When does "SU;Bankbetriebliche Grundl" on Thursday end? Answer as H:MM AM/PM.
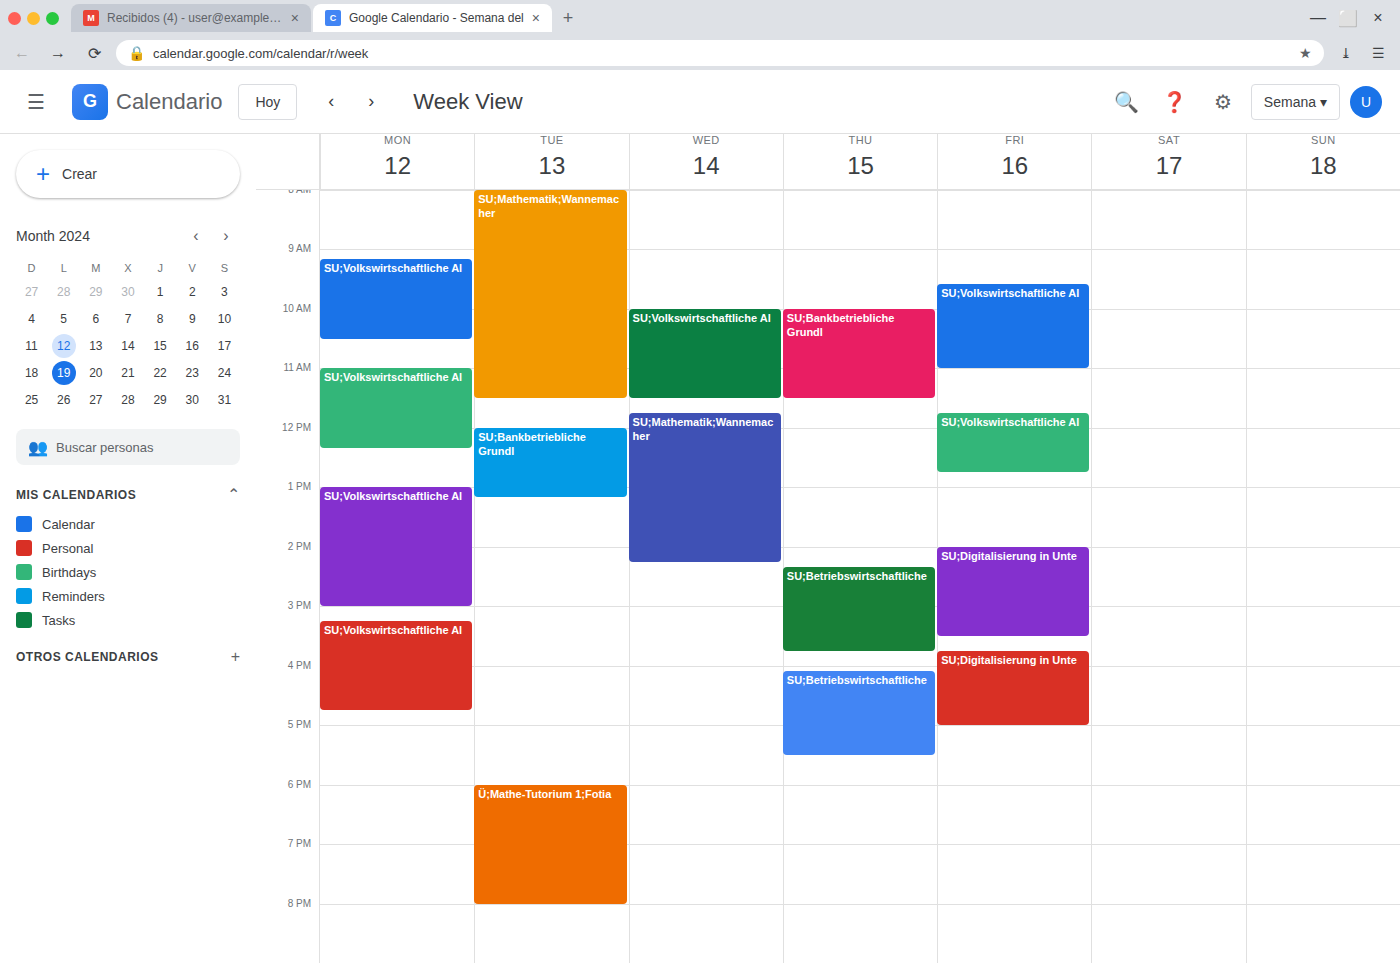
11:30 AM